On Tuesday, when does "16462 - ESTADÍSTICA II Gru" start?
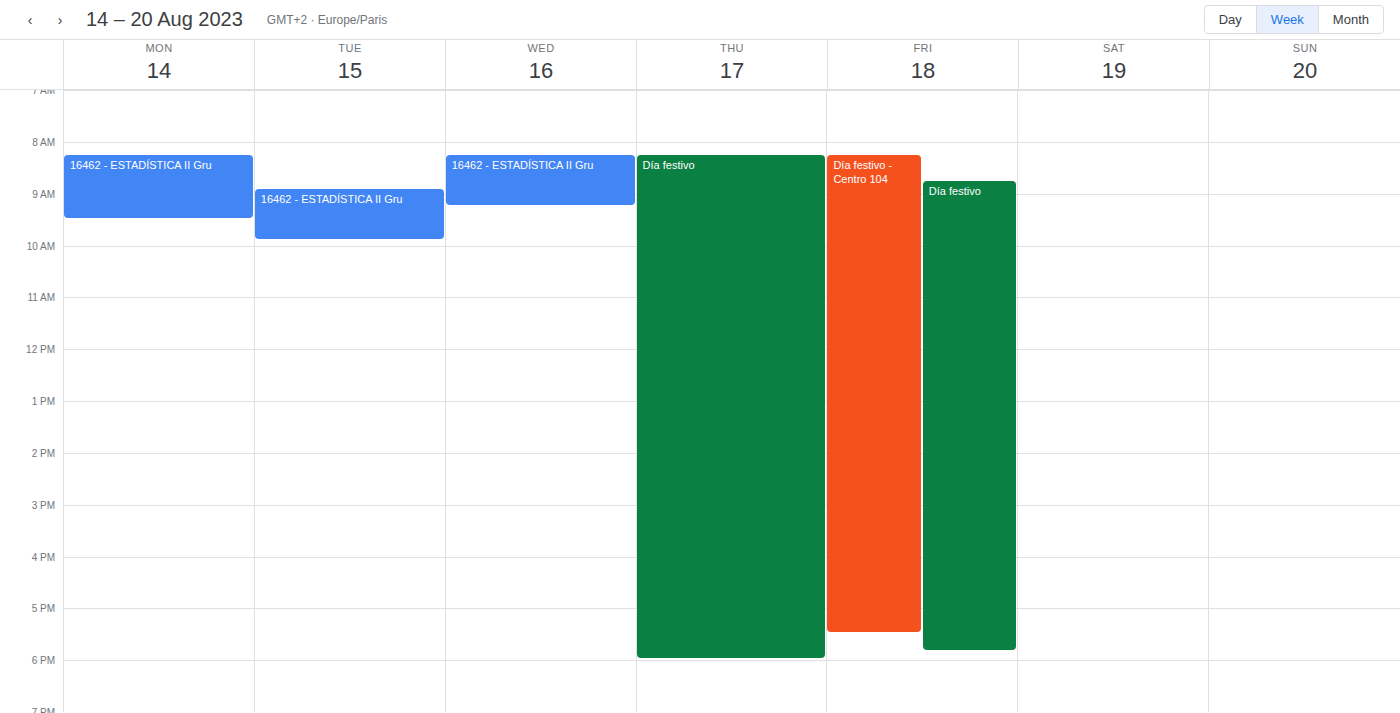
08:55